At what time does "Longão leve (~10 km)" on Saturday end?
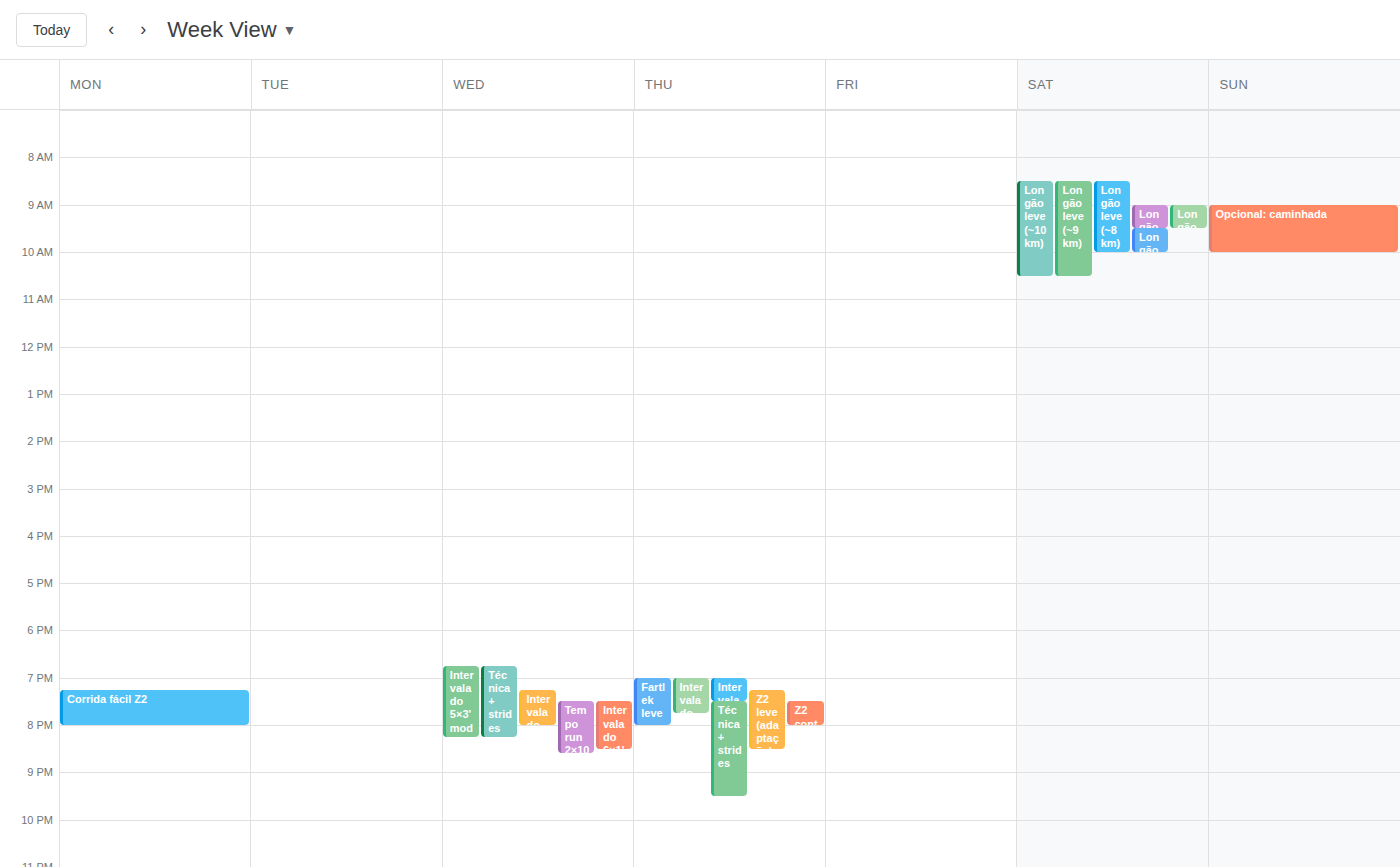
10:30 AM